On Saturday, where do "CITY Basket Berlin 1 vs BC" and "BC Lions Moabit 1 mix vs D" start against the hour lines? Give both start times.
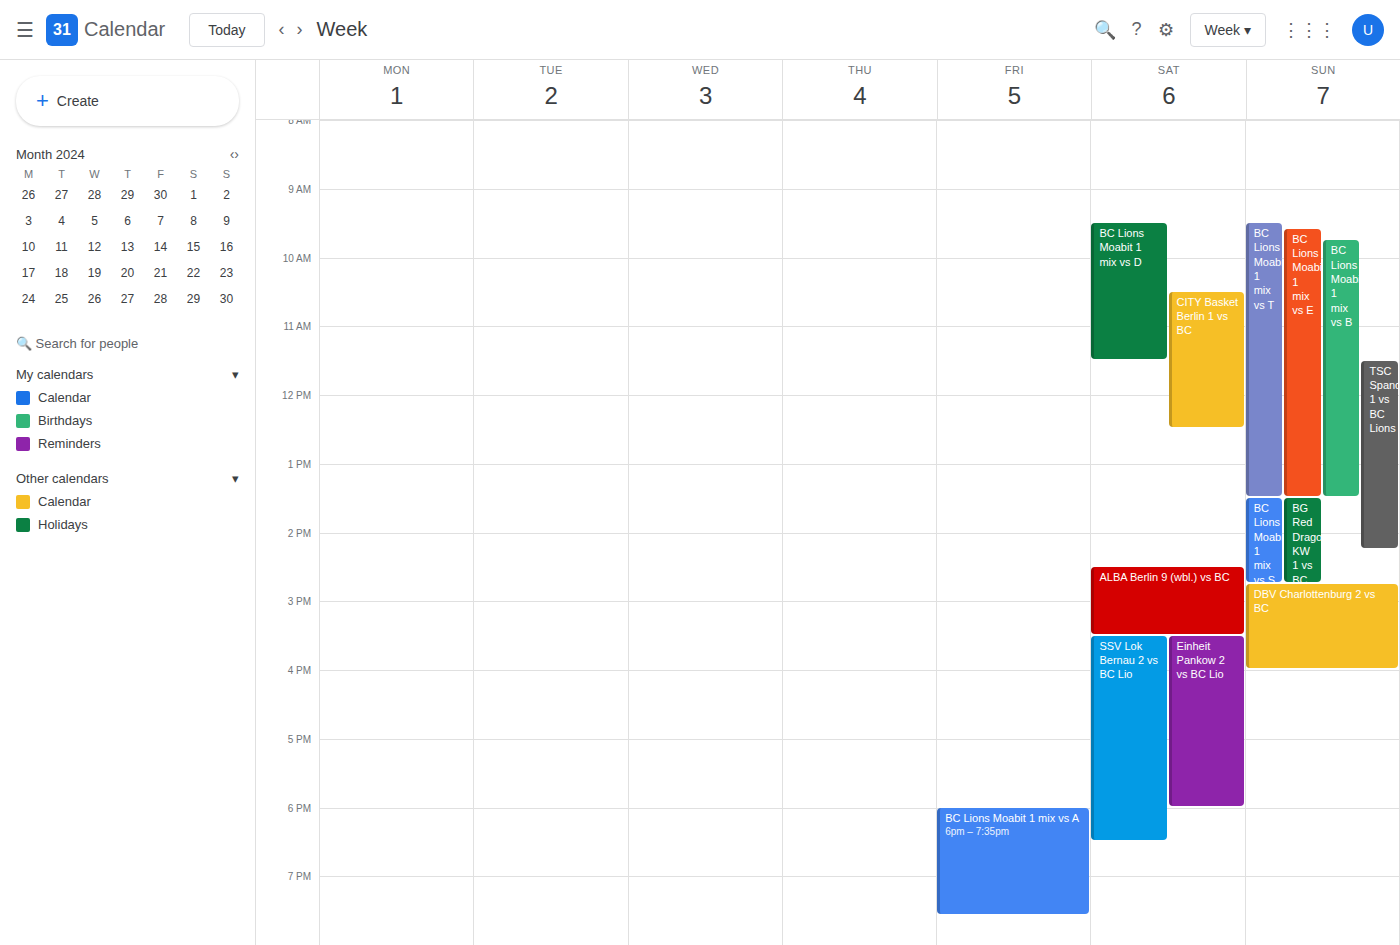
"CITY Basket Berlin 1 vs BC": 10:30, halfway between the 10:00 and 11:00 lines. "BC Lions Moabit 1 mix vs D": 09:30, halfway between the 09:00 and 10:00 lines.